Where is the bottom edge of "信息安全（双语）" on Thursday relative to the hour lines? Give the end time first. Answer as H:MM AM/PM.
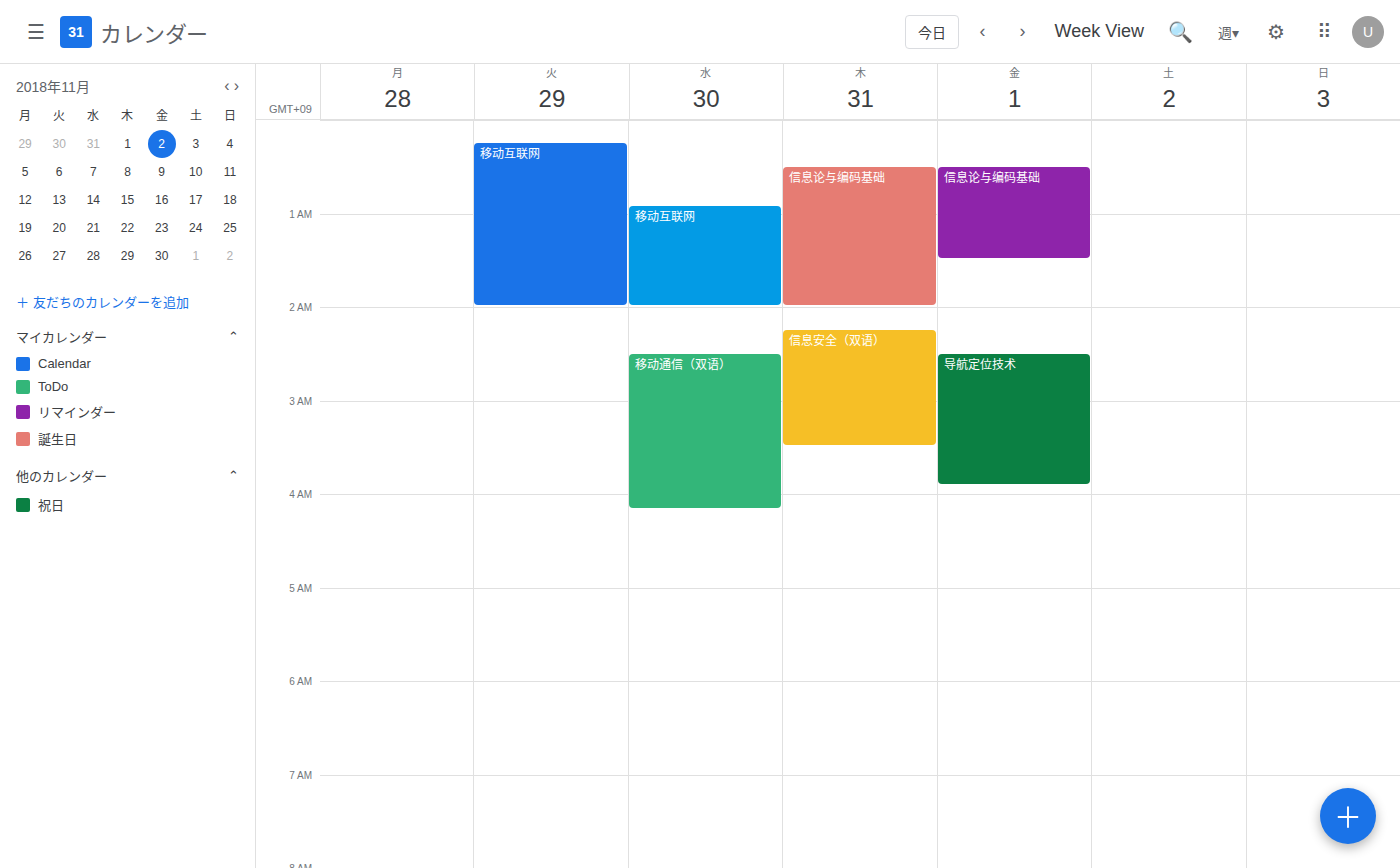
3:30 AM -- halfway between the 3 AM and 4 AM lines.